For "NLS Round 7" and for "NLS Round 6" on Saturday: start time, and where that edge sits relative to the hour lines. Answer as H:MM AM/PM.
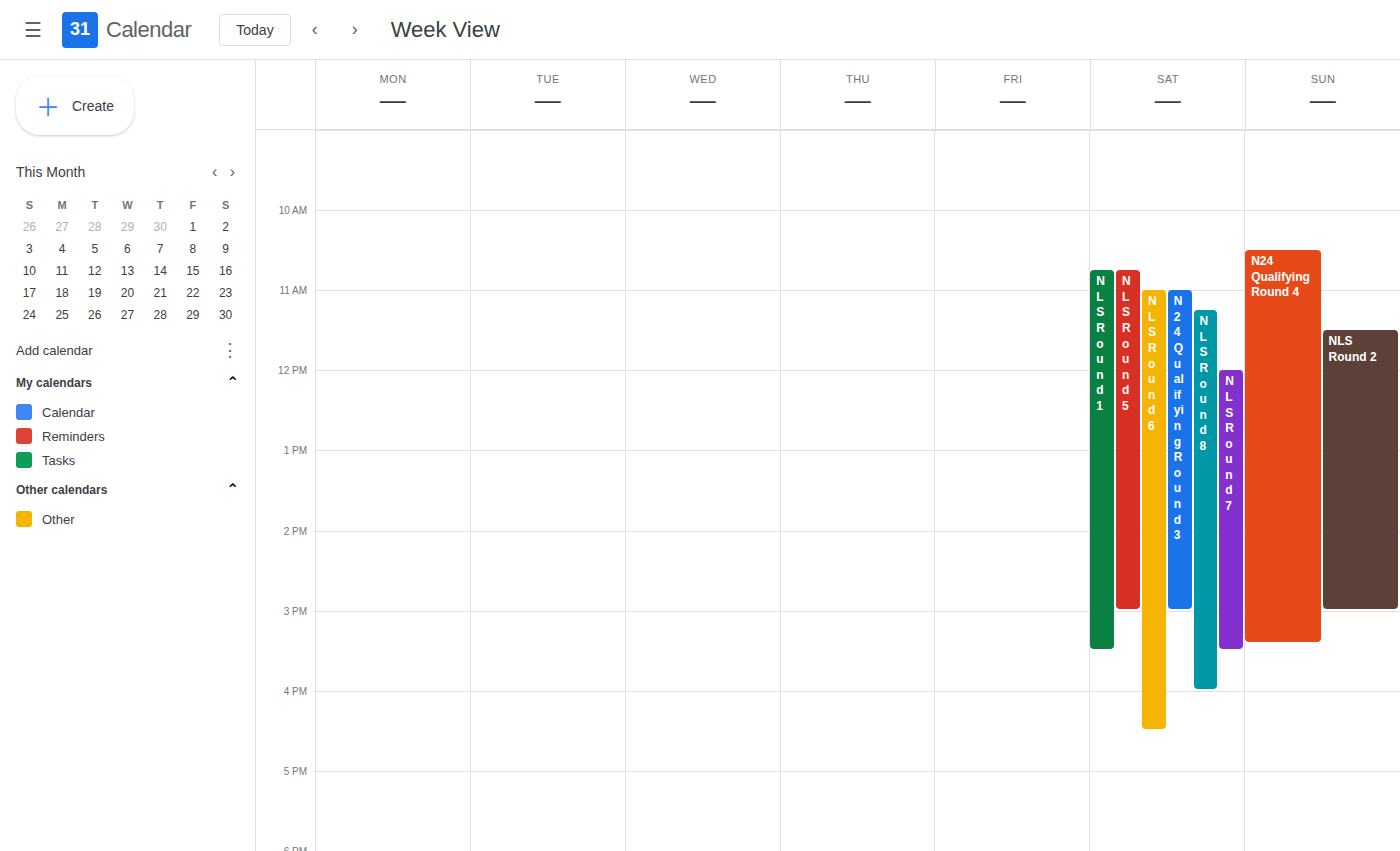
"NLS Round 7": 12:00 PM, exactly on the 12 PM line. "NLS Round 6": 11:00 AM, exactly on the 11 AM line.